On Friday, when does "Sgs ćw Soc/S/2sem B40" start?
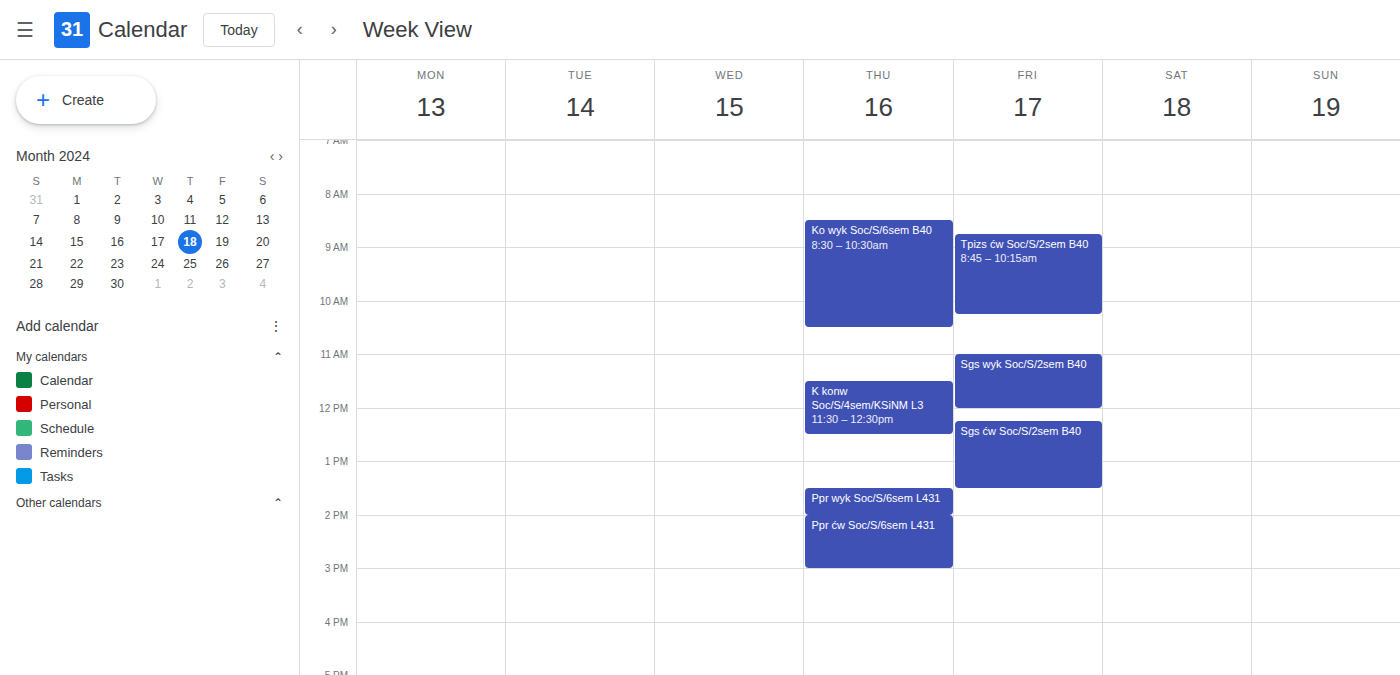
12:15 PM